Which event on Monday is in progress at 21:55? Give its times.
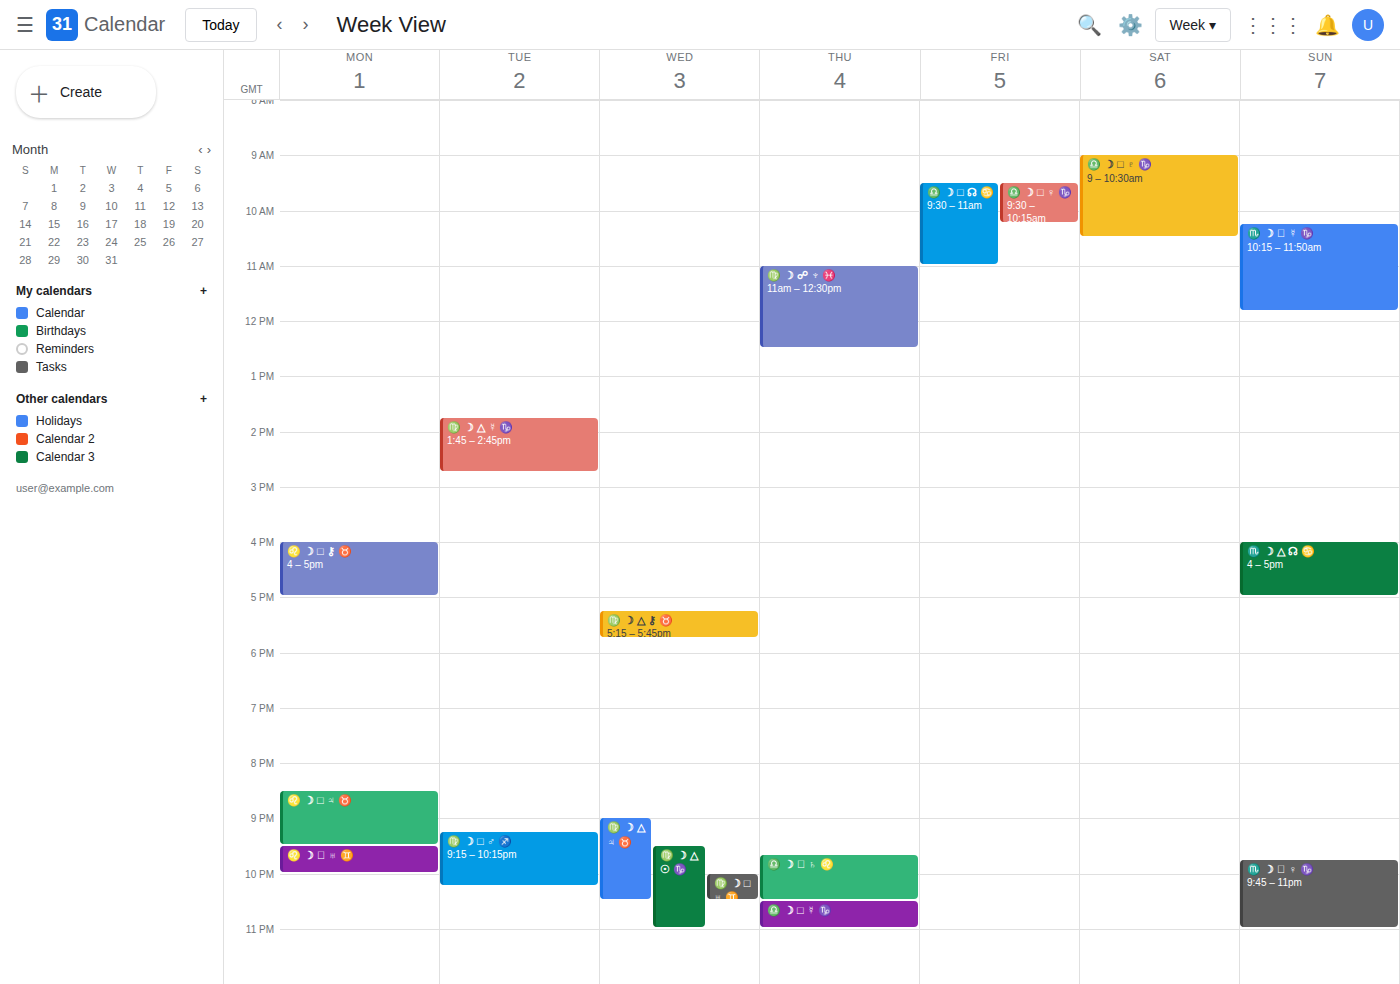
"♌️ ☽ ⚹ ♅ ♊️", 21:30 to 22:00